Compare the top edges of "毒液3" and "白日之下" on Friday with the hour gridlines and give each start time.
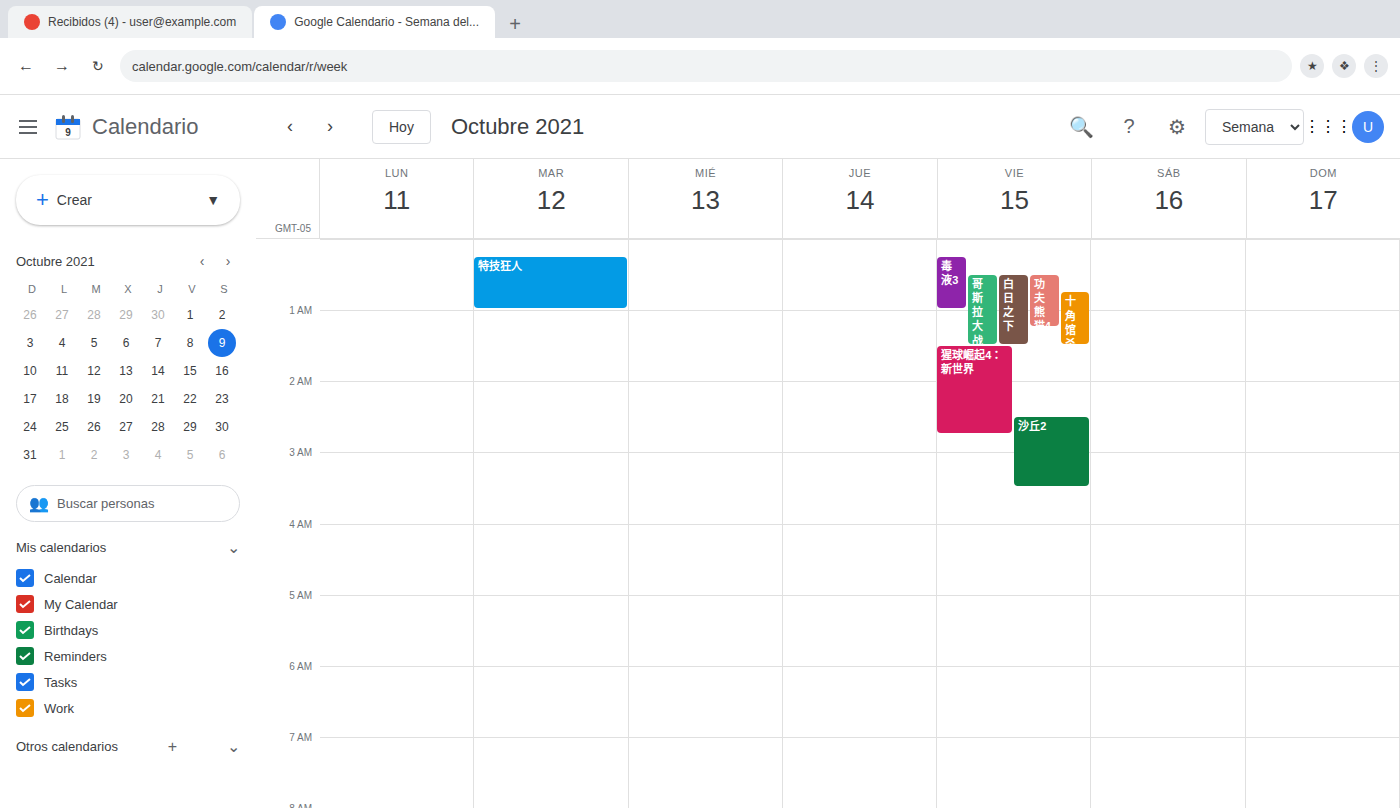
"毒液3": 00:15, neither: a quarter of the way from the 00:00 line to the 01:00 line. "白日之下": 00:30, halfway between the 00:00 and 01:00 lines.